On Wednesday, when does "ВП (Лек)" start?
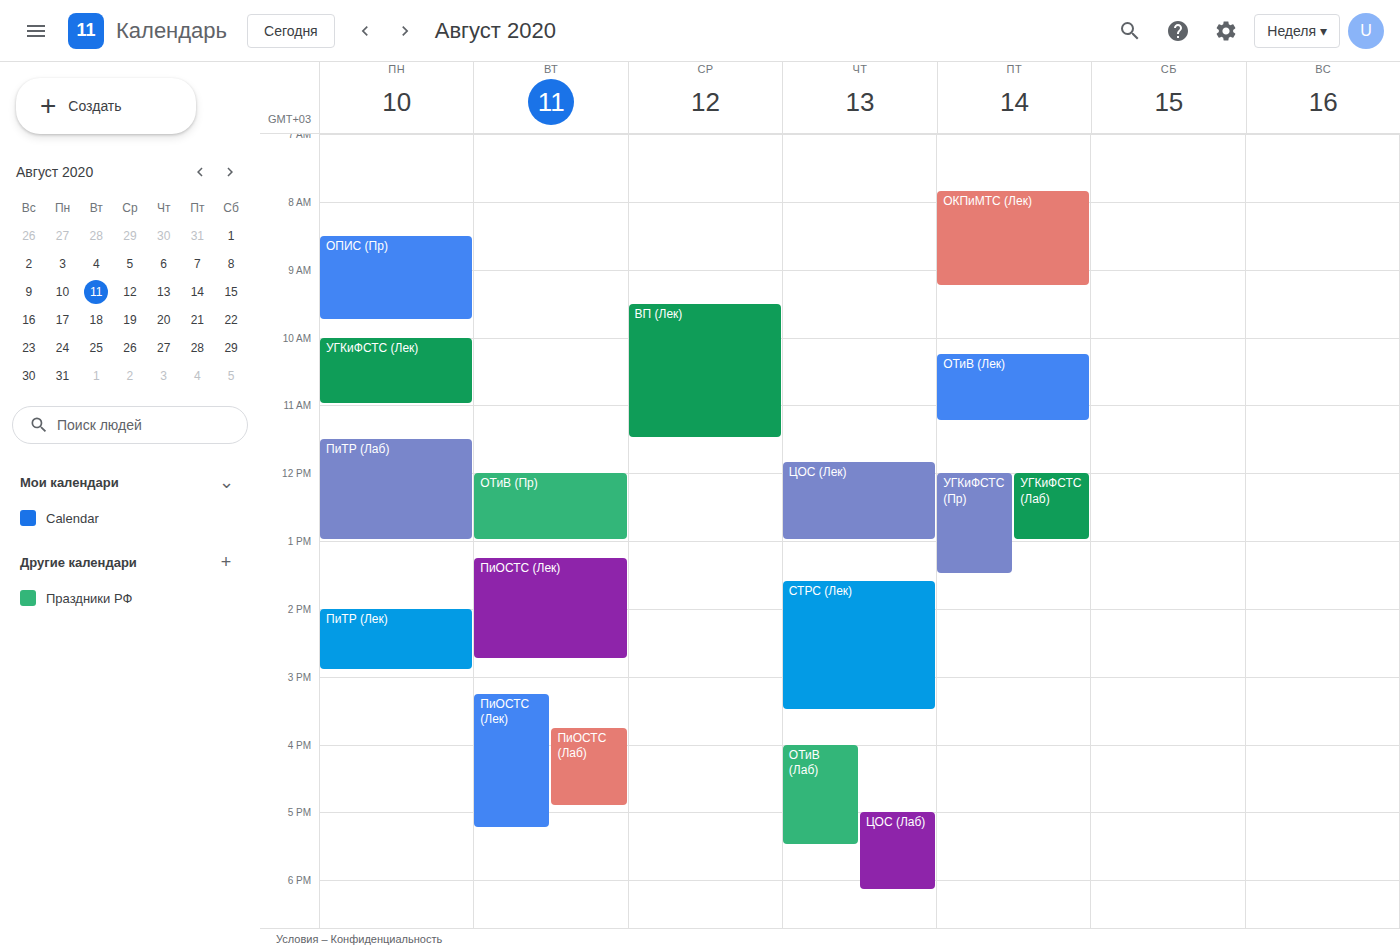
9:30 AM